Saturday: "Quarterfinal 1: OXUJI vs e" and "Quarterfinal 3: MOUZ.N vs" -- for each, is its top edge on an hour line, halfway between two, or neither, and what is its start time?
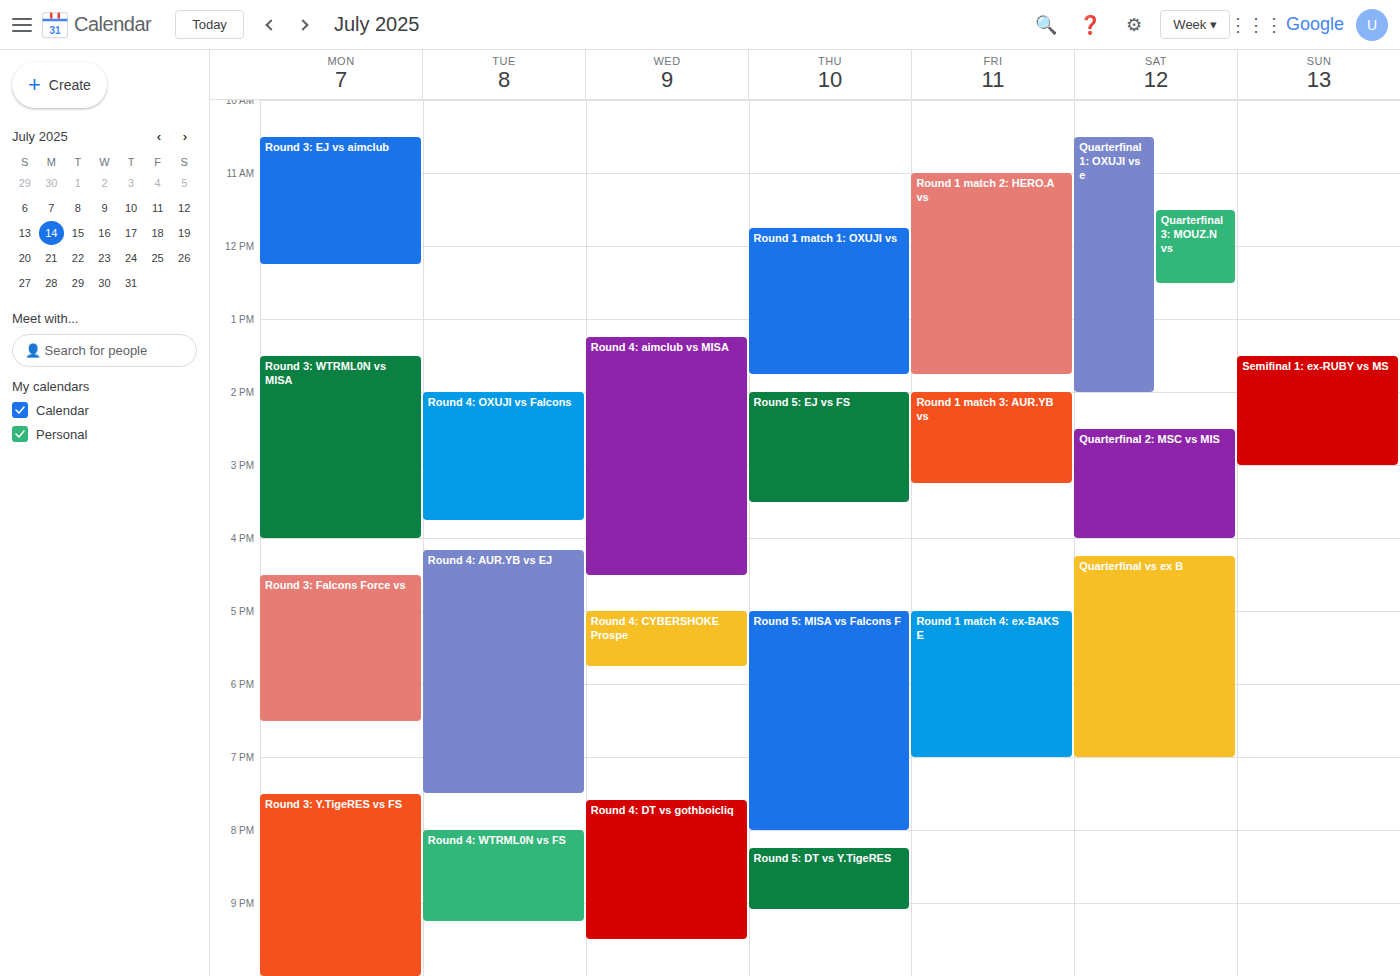
"Quarterfinal 1: OXUJI vs e": 10:30 AM, halfway between the 10 AM and 11 AM lines. "Quarterfinal 3: MOUZ.N vs": 11:30 AM, halfway between the 11 AM and 12 PM lines.